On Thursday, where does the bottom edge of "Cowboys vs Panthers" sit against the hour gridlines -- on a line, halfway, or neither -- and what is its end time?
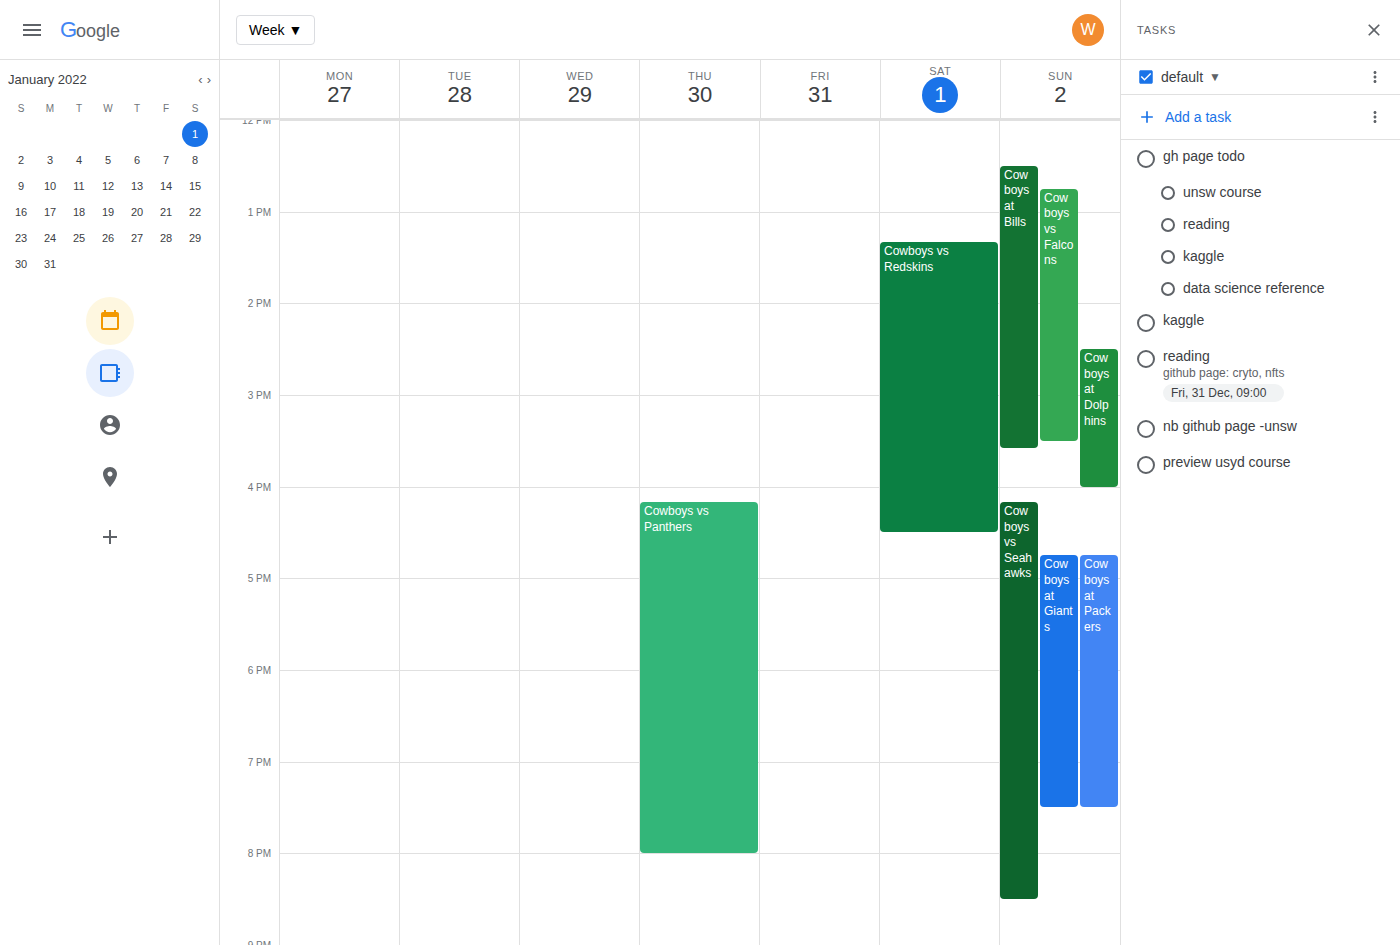
8:00 PM -- exactly on the 8 PM line.